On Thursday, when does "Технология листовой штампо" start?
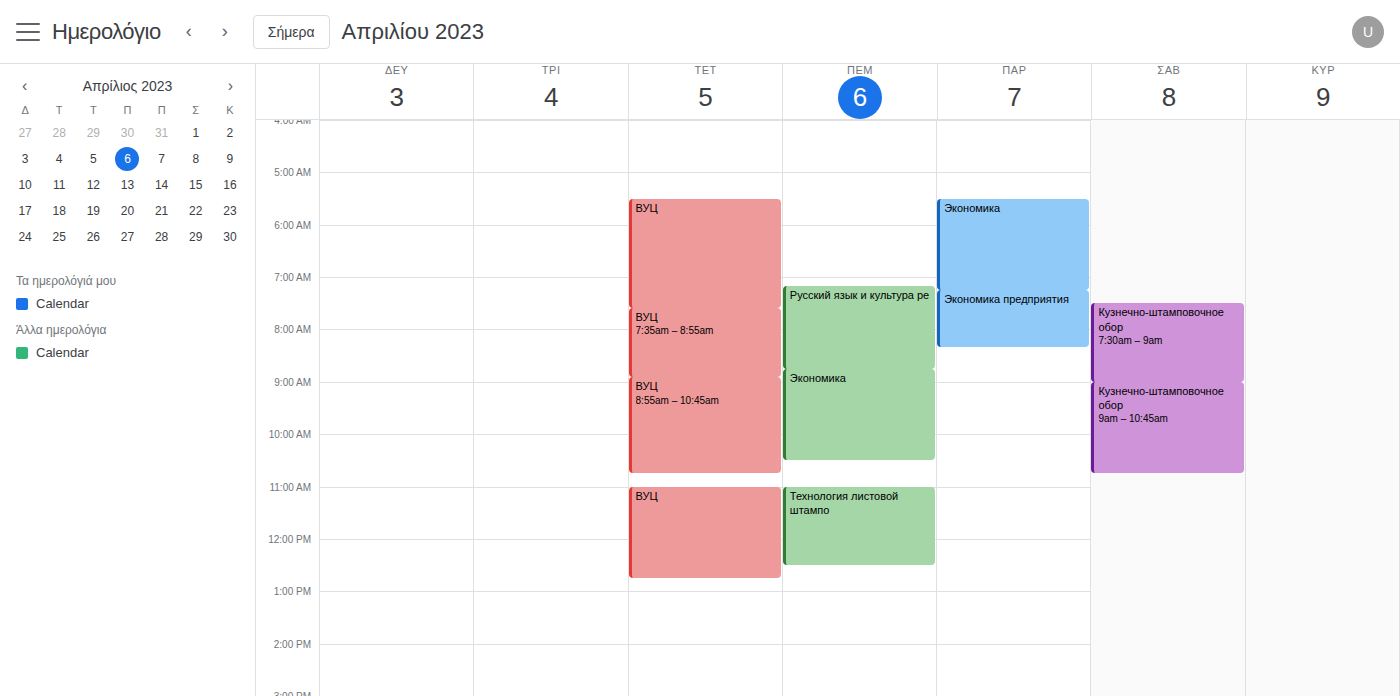
11:00 AM